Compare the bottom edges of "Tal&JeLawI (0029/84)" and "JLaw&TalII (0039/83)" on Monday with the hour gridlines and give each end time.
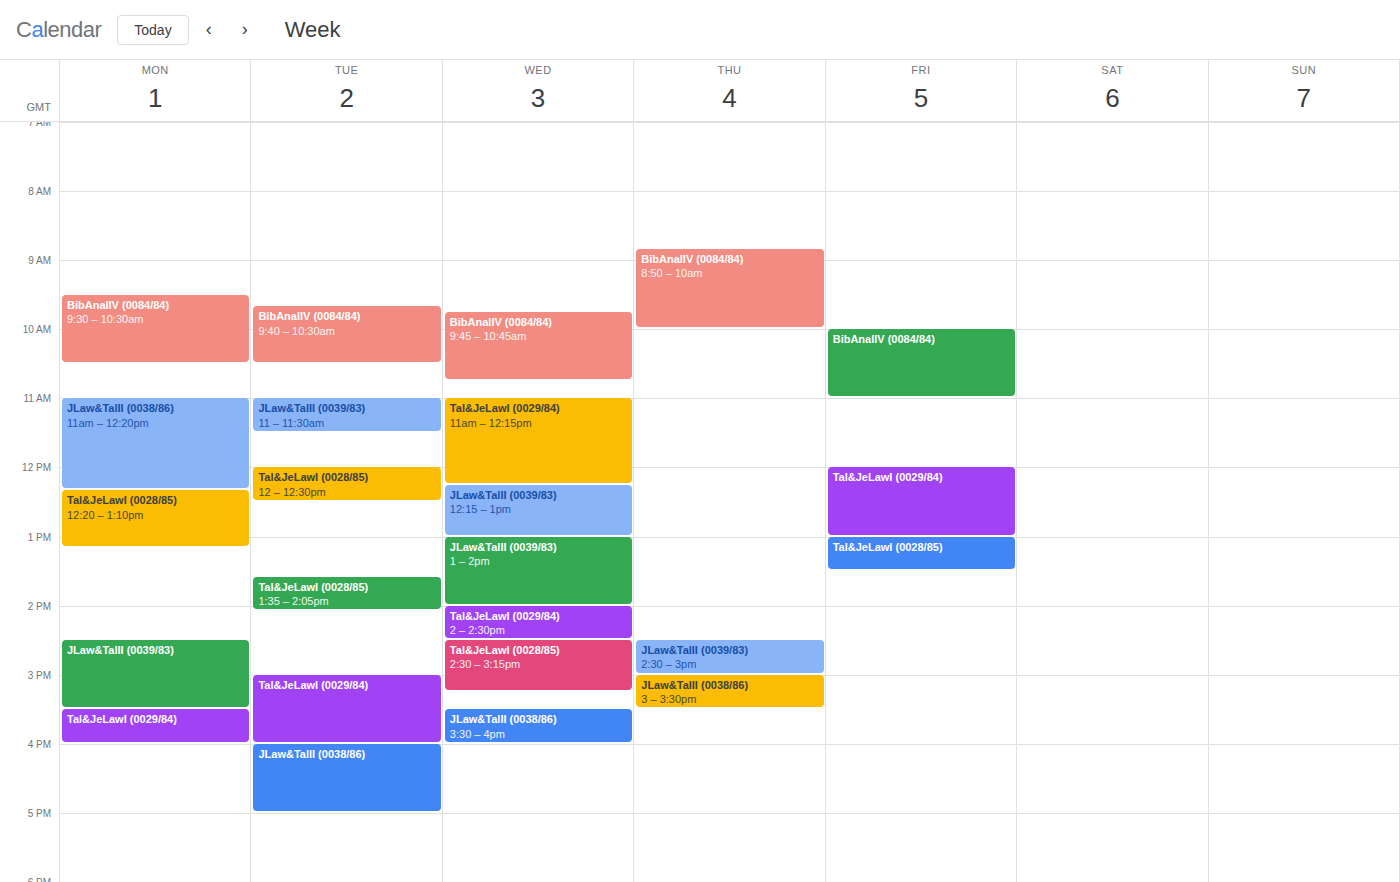
"Tal&JeLawI (0029/84)": 4:00 PM, exactly on the 4 PM line. "JLaw&TalII (0039/83)": 3:30 PM, halfway between the 3 PM and 4 PM lines.